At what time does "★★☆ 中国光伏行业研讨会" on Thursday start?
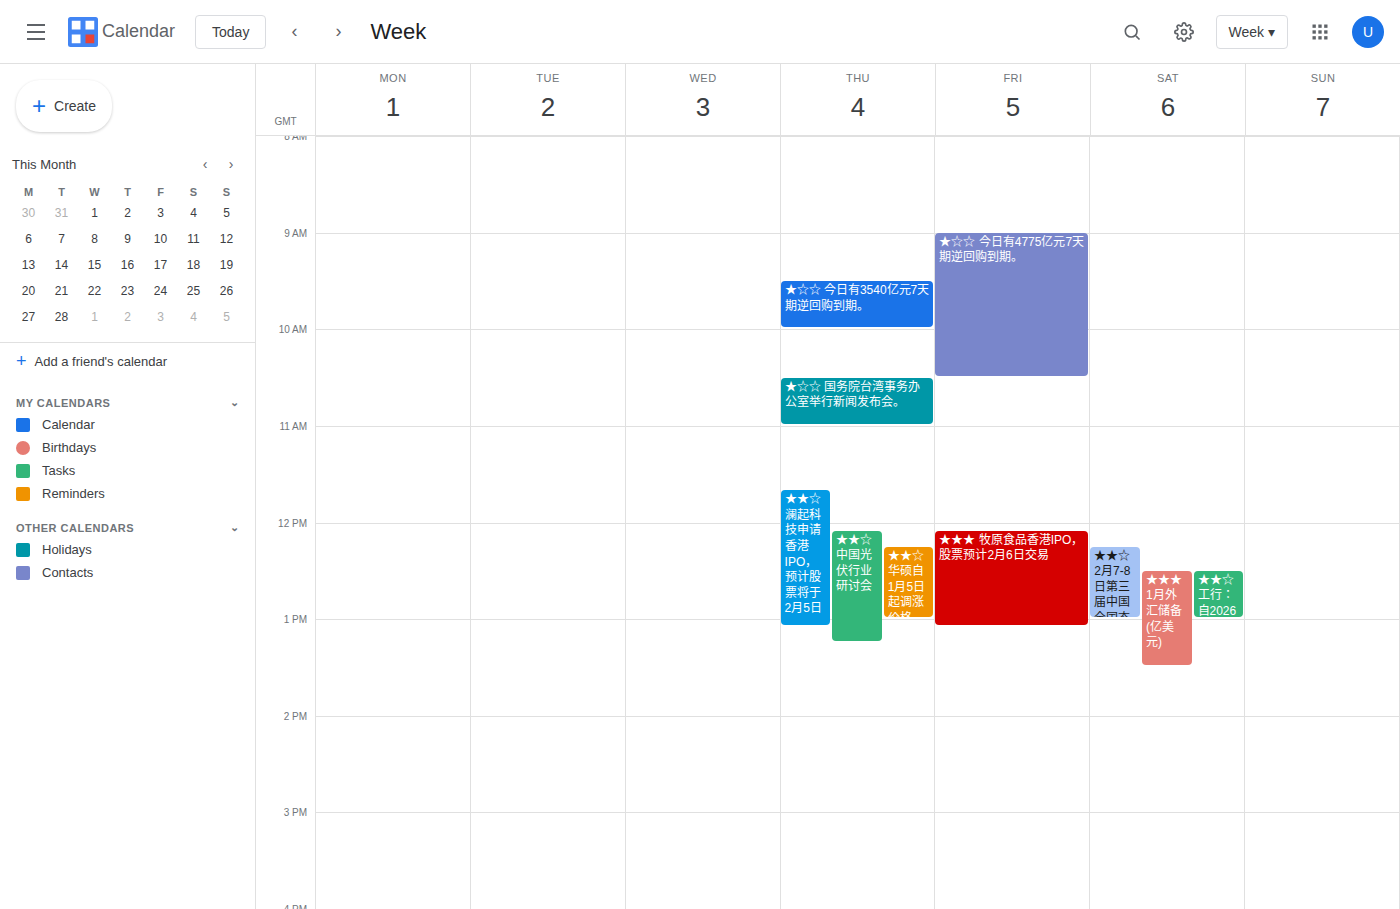
12:05